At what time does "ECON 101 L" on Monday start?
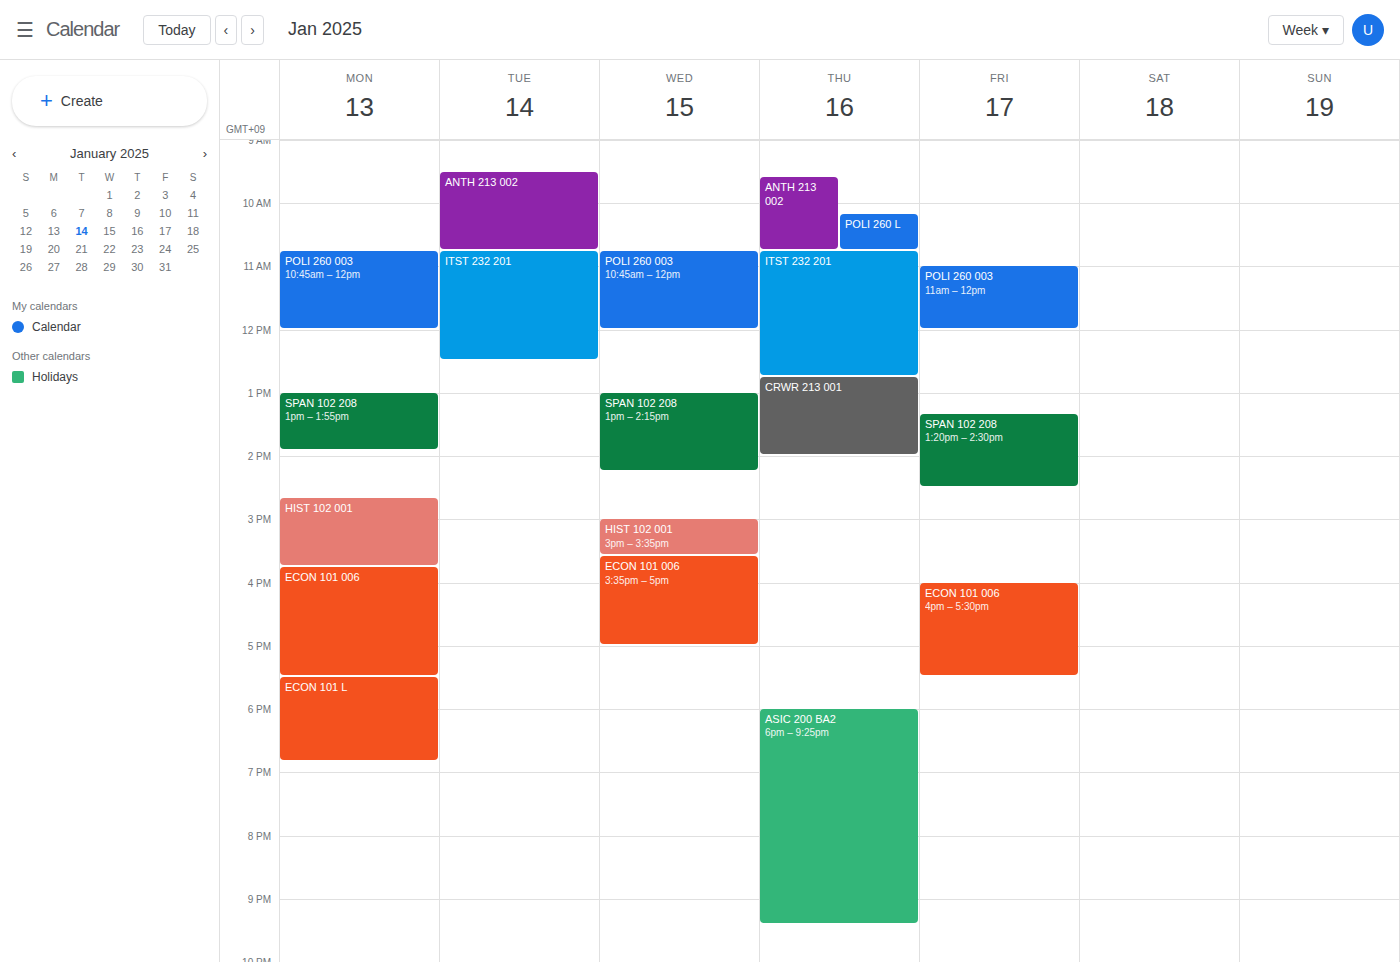
5:30 PM